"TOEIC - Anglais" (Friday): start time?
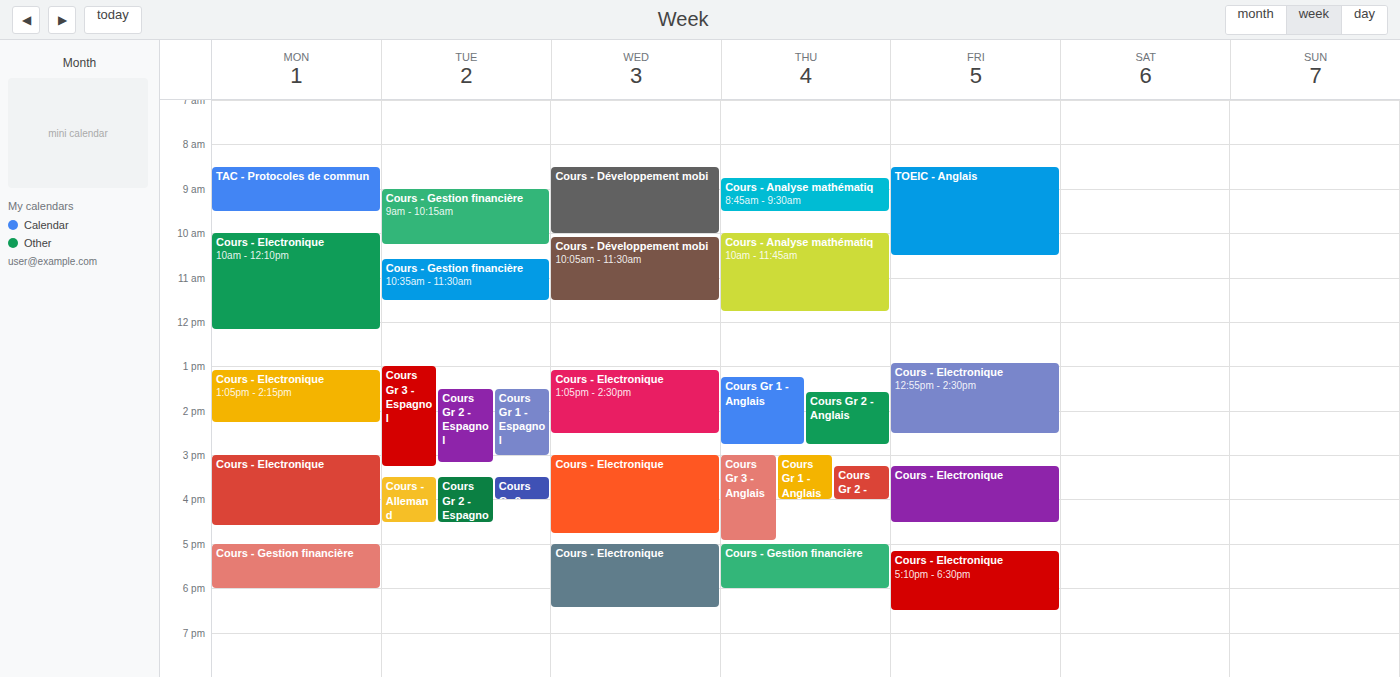
8:30 AM